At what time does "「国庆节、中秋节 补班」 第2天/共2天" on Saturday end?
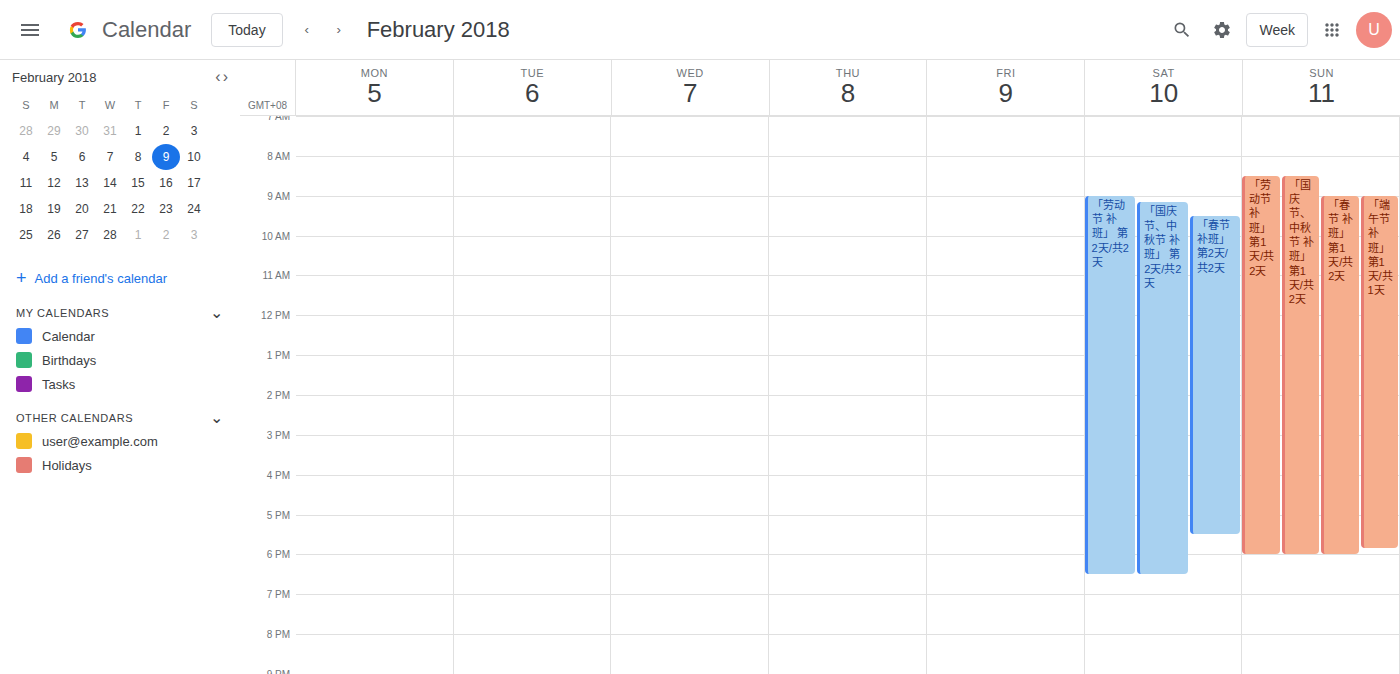
6:30 PM